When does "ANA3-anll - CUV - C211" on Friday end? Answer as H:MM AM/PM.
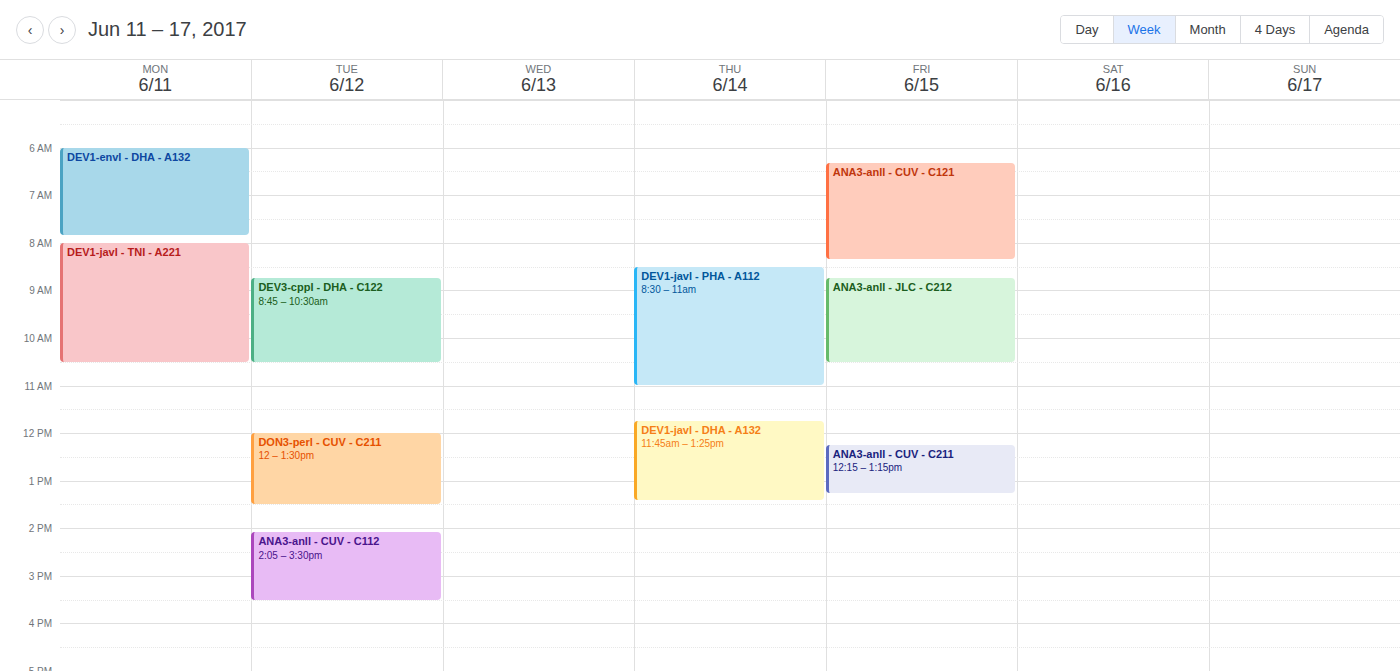
1:15 PM